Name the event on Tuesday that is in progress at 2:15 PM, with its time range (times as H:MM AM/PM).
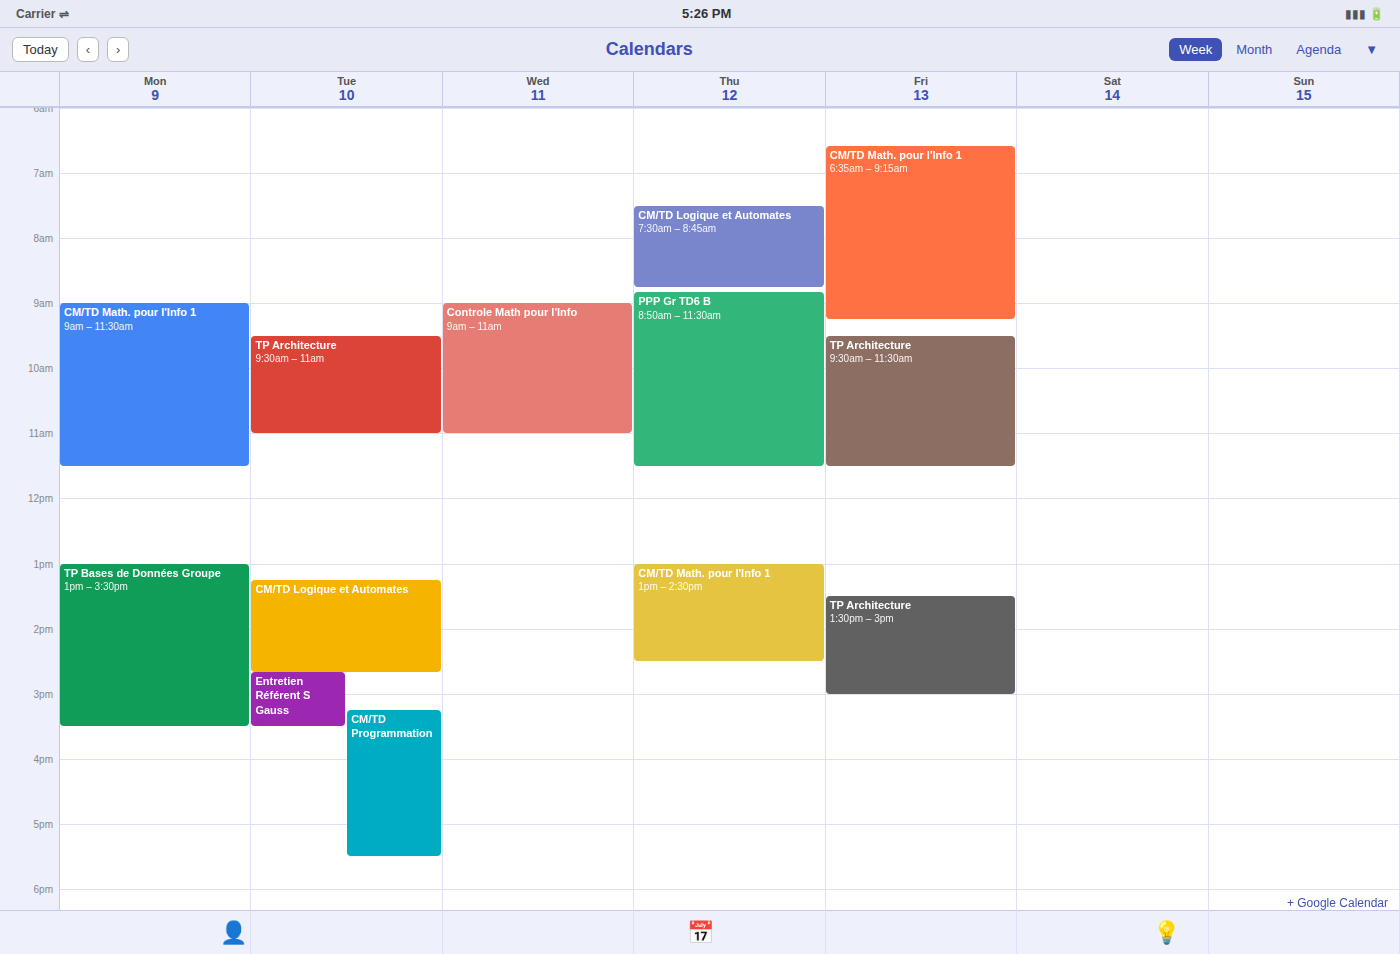
"CM/TD Logique et Automates", 1:15 PM to 2:40 PM